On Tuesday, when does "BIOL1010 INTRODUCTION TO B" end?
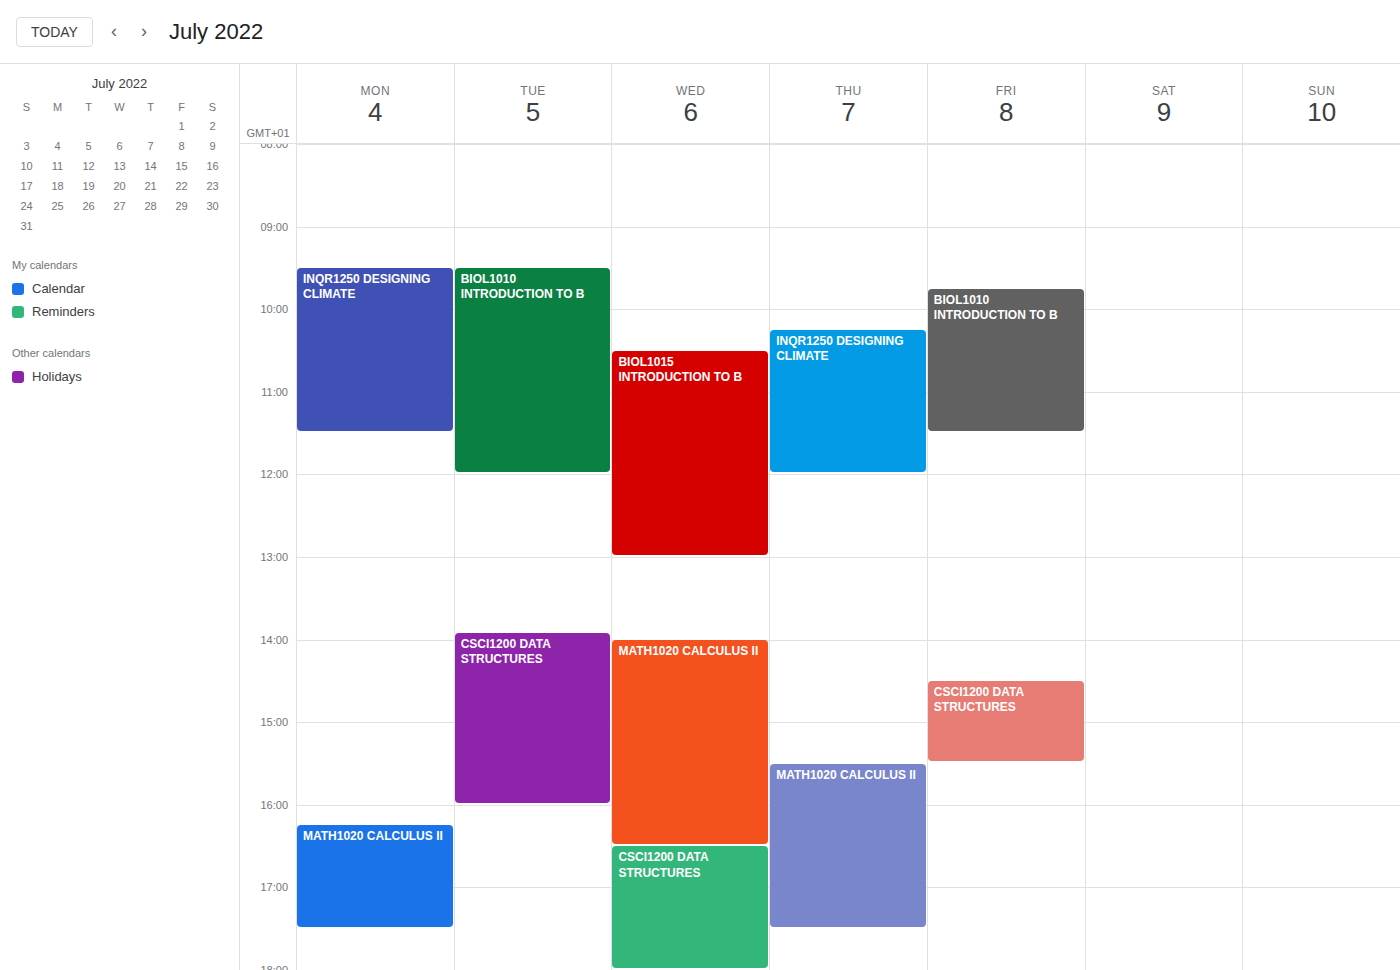
12:00 PM